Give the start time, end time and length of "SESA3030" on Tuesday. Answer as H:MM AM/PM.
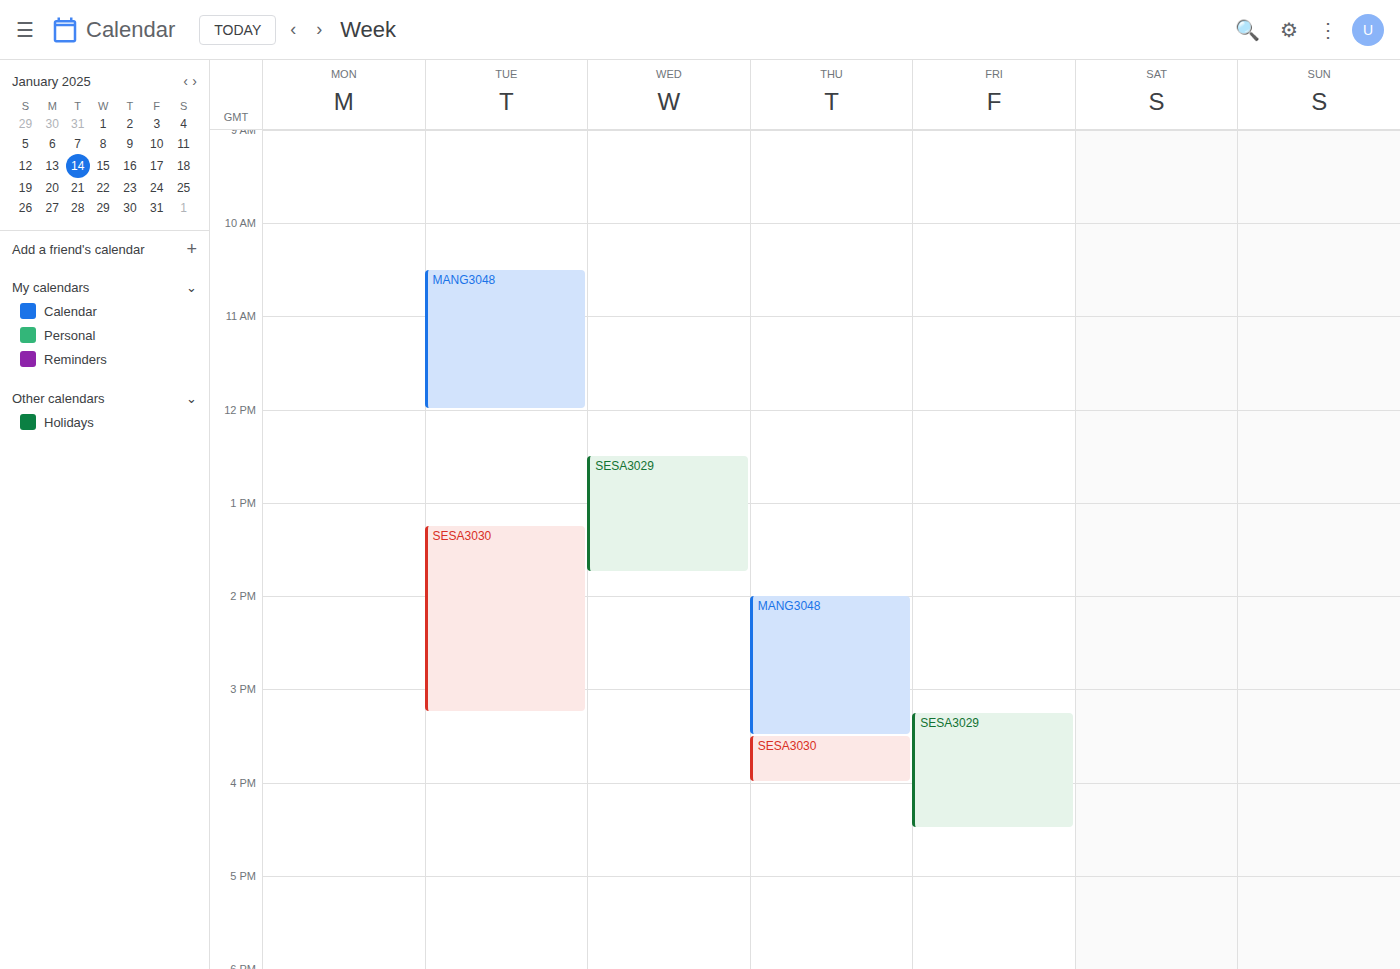
1:15 PM to 3:15 PM, 2 hours